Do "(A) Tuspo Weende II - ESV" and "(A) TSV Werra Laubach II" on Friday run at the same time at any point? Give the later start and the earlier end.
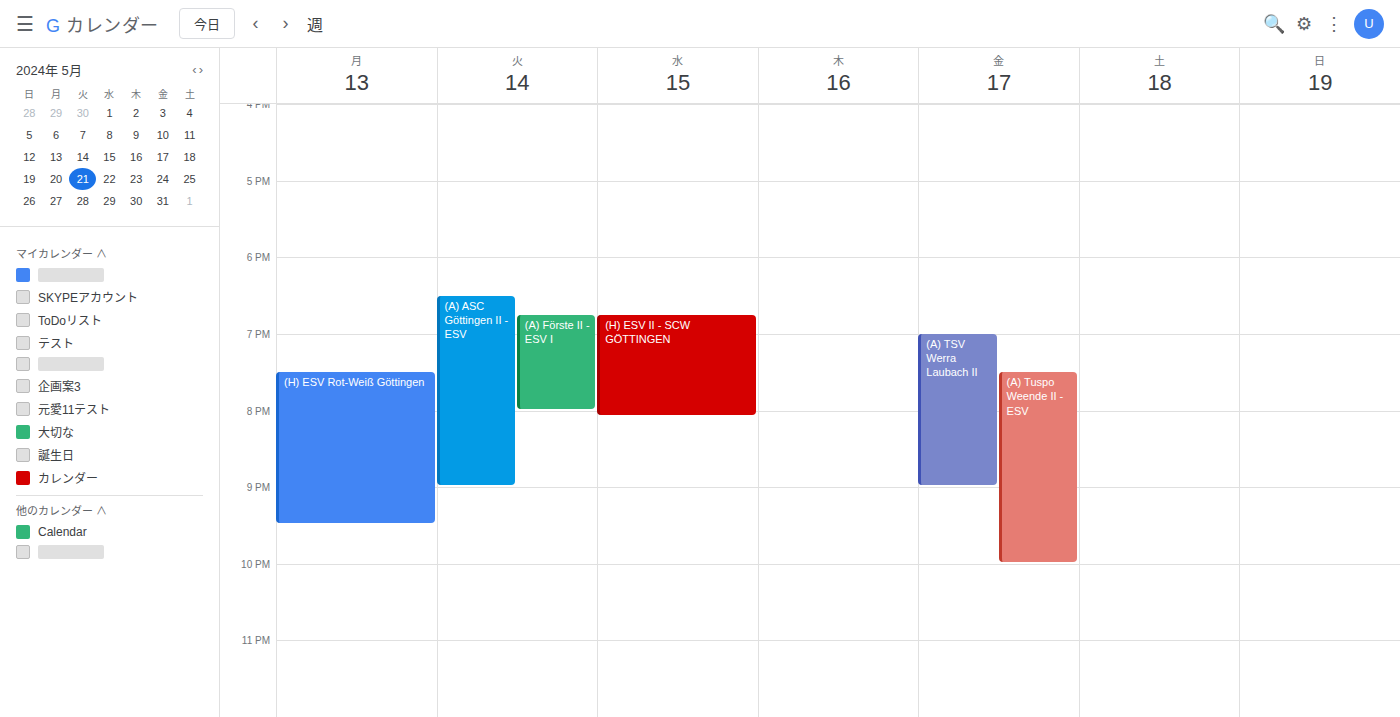
"(A) Tuspo Weende II - ESV" starts at 7:30 PM, before "(A) TSV Werra Laubach II" ends at 9:00 PM -- they overlap.